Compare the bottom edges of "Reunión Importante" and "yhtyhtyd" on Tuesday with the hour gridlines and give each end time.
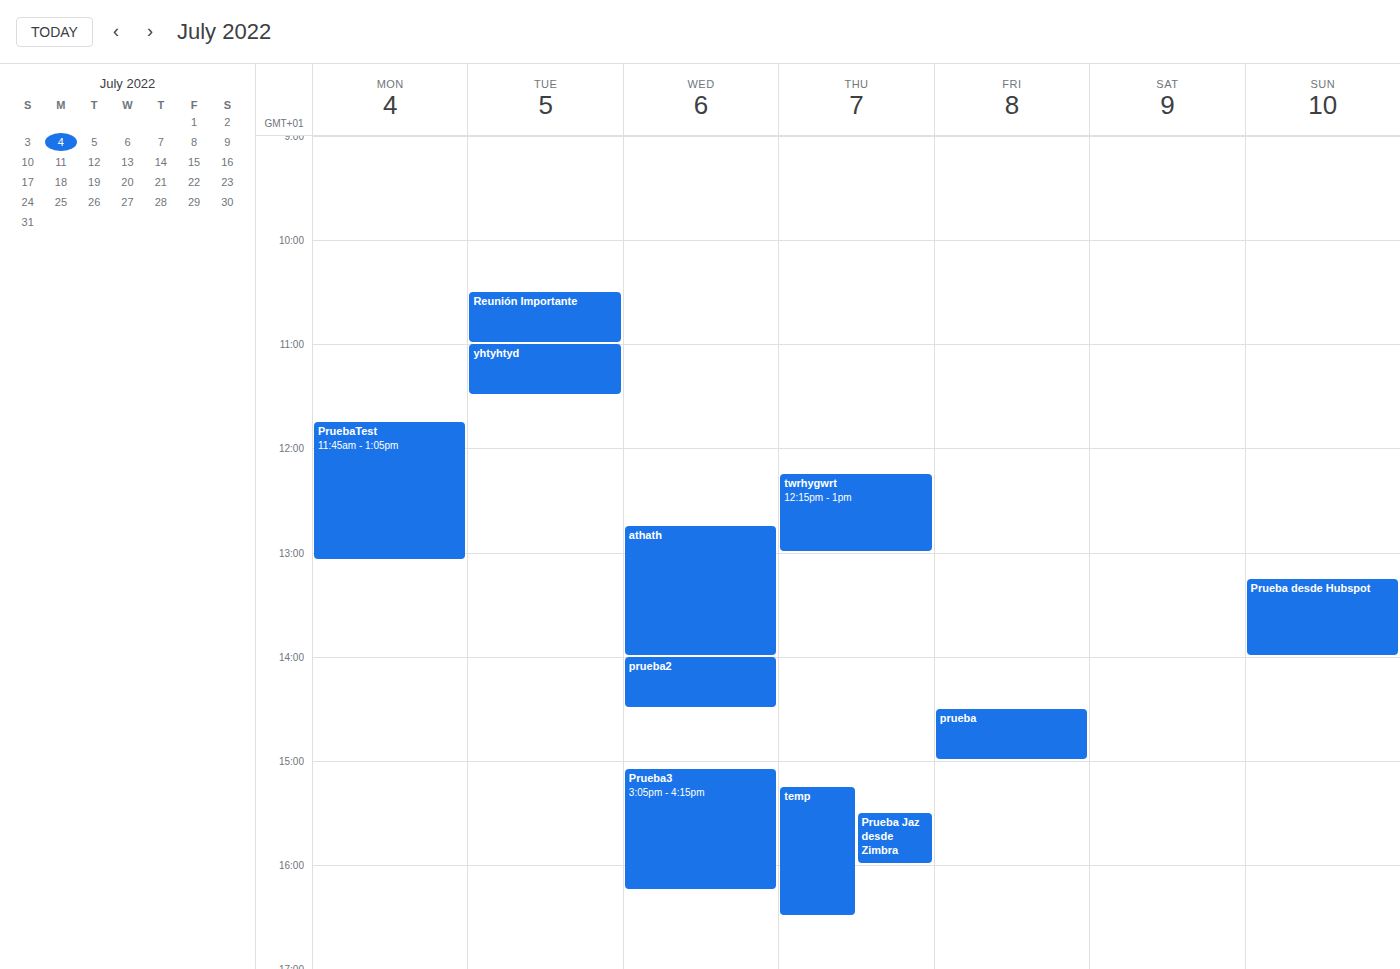
"Reunión Importante": 11:00 AM, exactly on the 11 AM line. "yhtyhtyd": 11:30 AM, halfway between the 11 AM and 12 PM lines.